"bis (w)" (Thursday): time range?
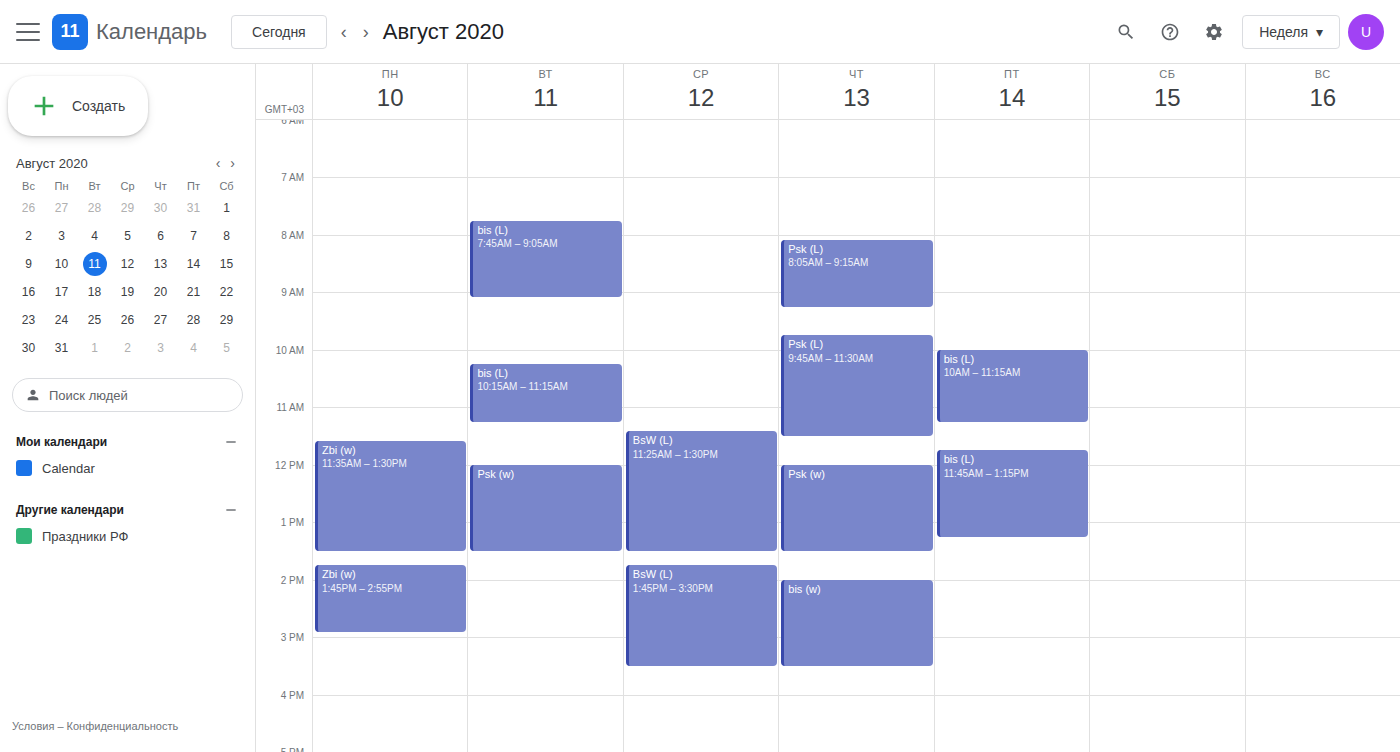
2:00 PM to 3:30 PM